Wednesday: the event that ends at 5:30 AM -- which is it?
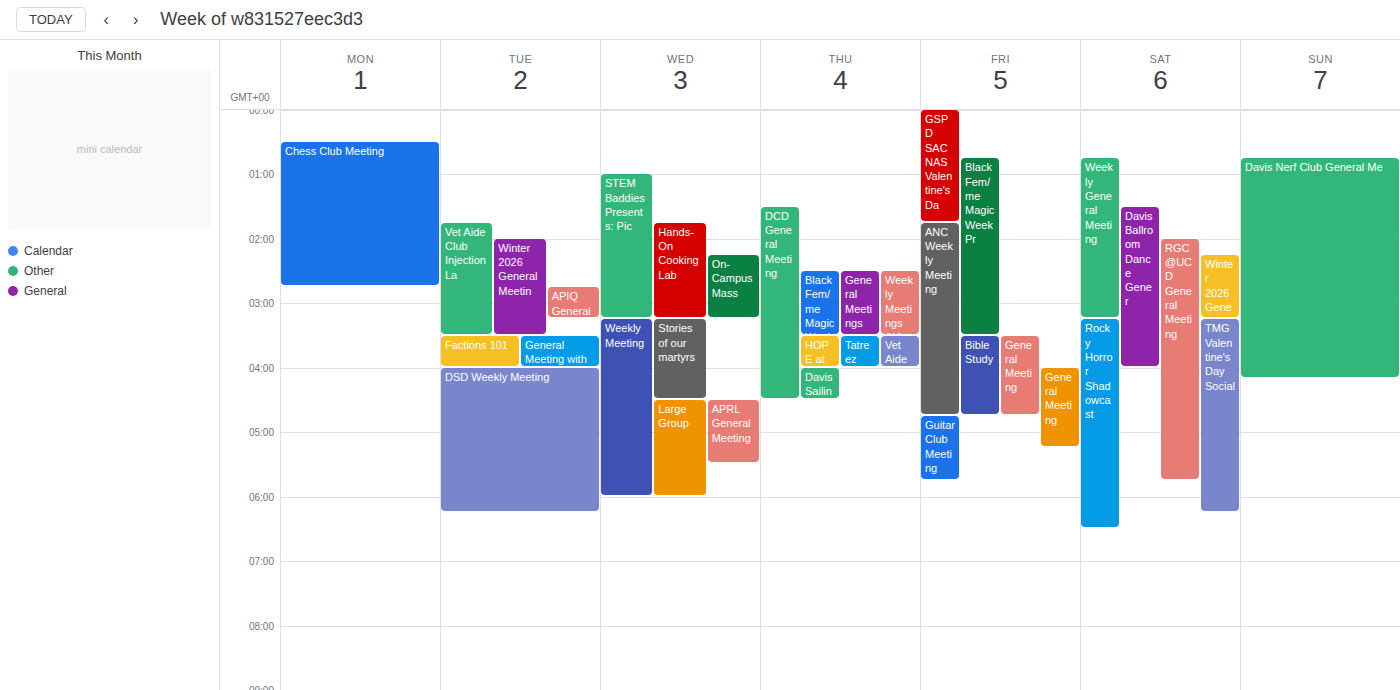
"APRL General Meeting"